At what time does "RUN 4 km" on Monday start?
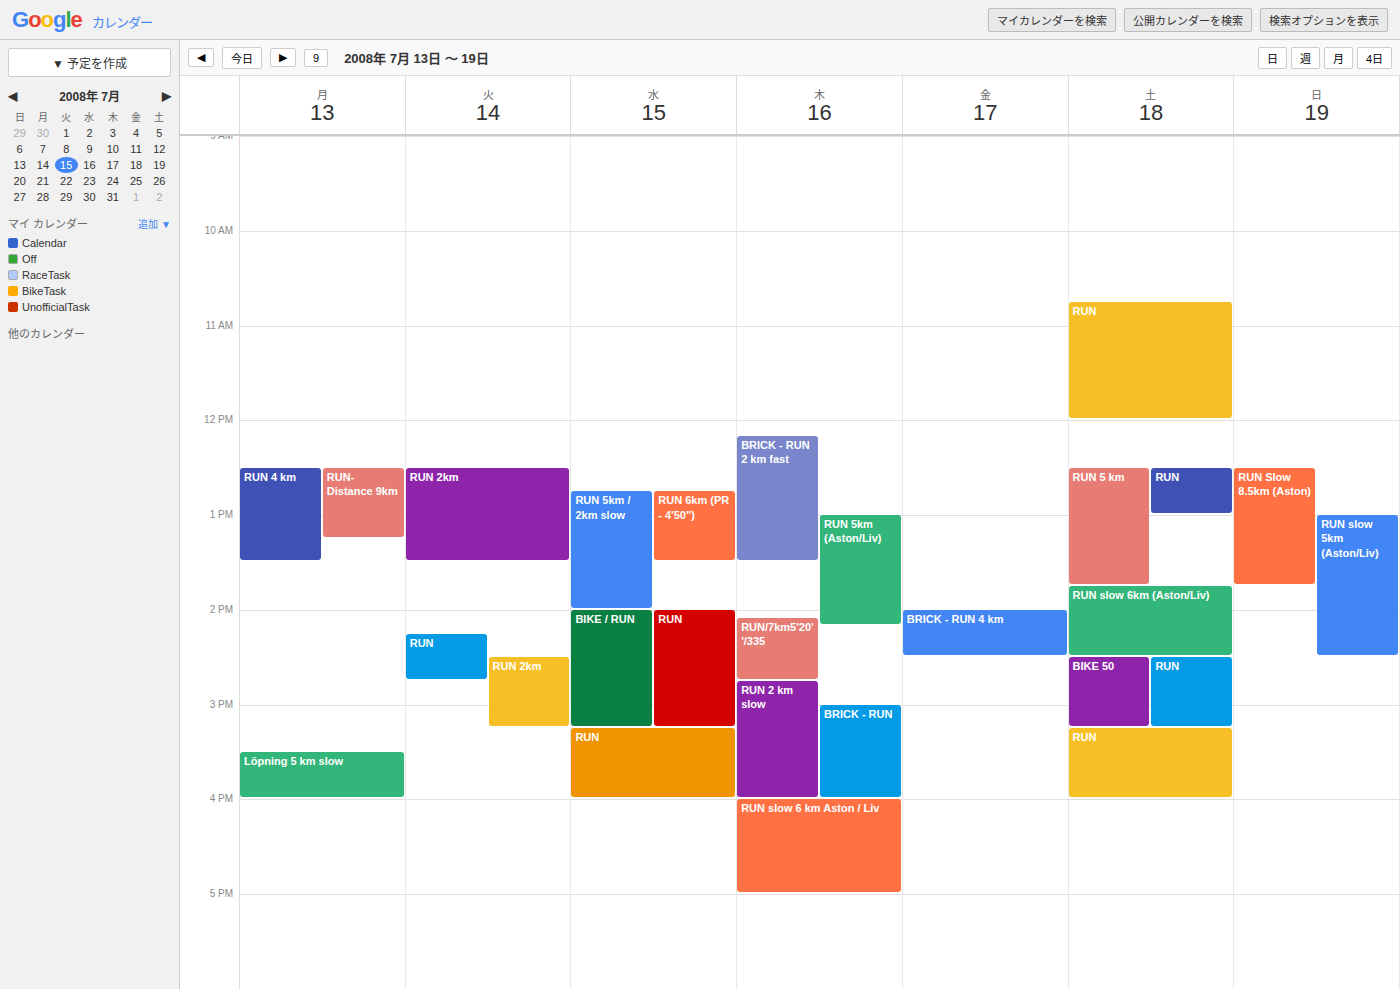
12:30 PM